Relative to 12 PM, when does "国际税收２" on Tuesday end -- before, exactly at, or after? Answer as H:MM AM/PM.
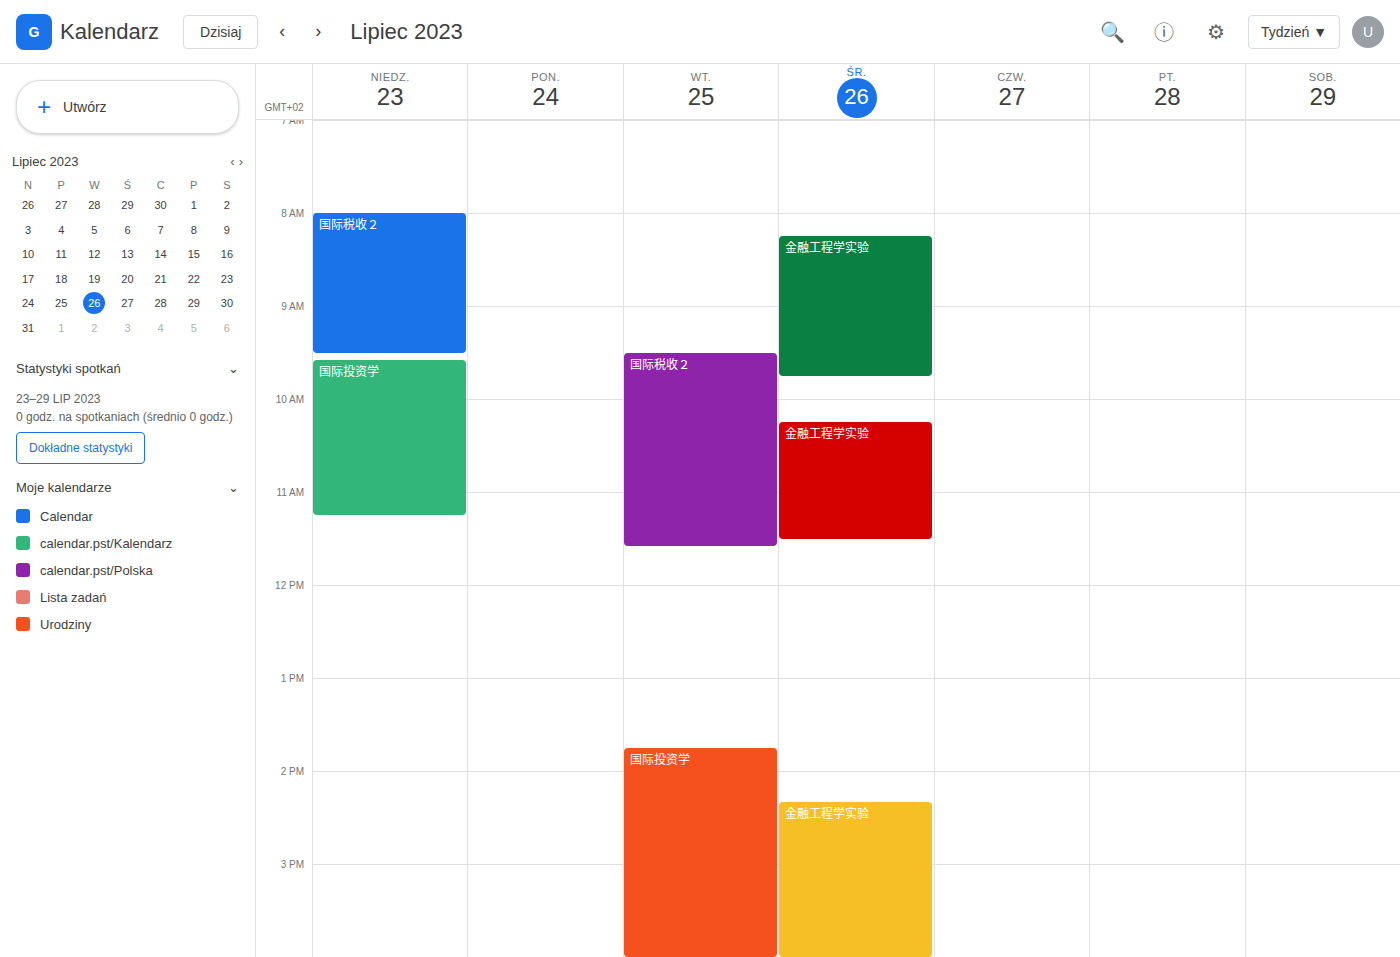
11:35 AM -- before 12 PM, 25 minutes above the 12 PM line.